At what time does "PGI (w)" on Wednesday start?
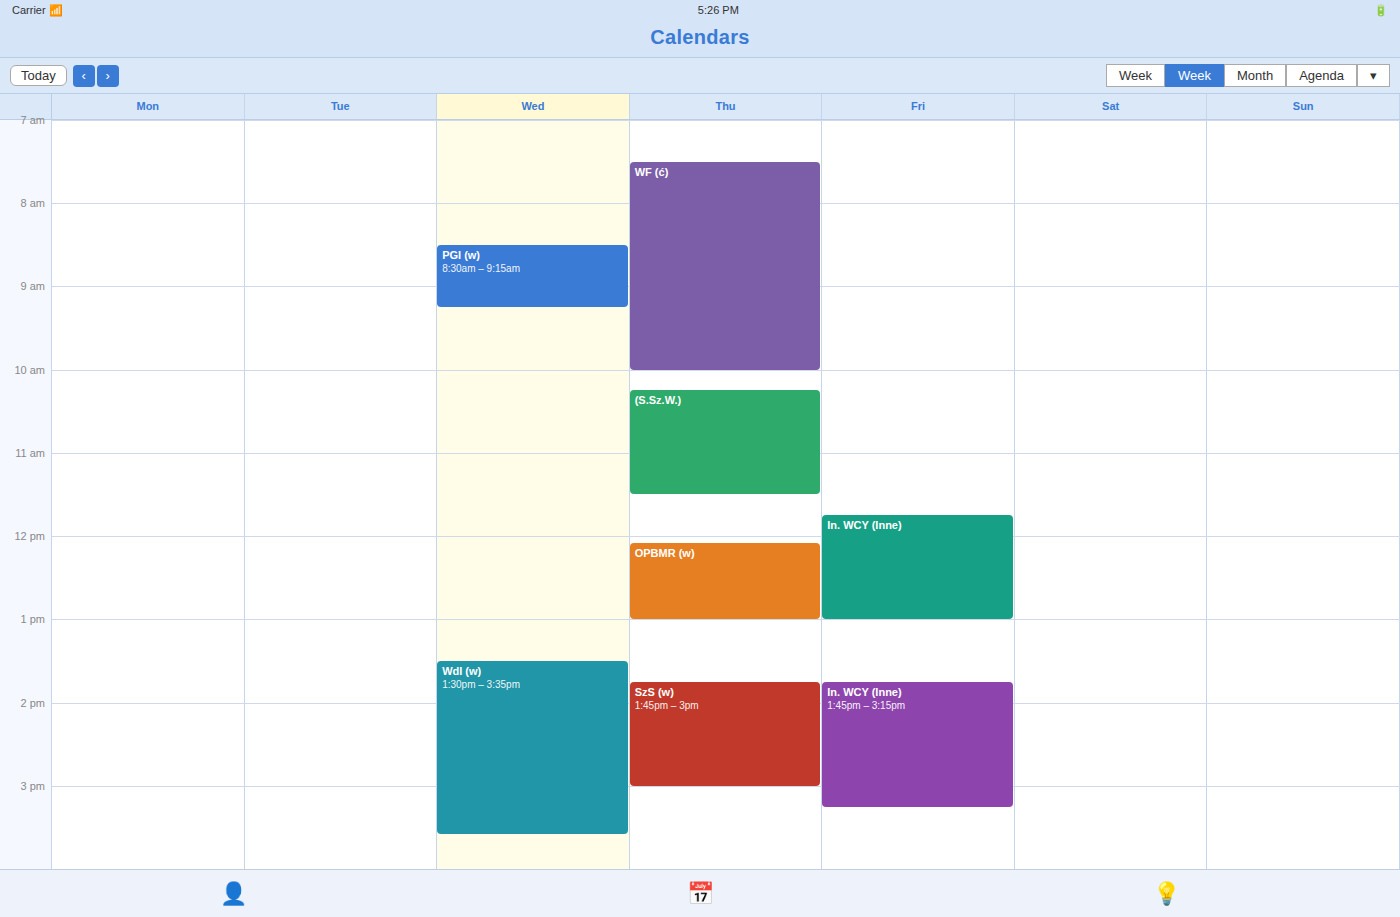
8:30 AM